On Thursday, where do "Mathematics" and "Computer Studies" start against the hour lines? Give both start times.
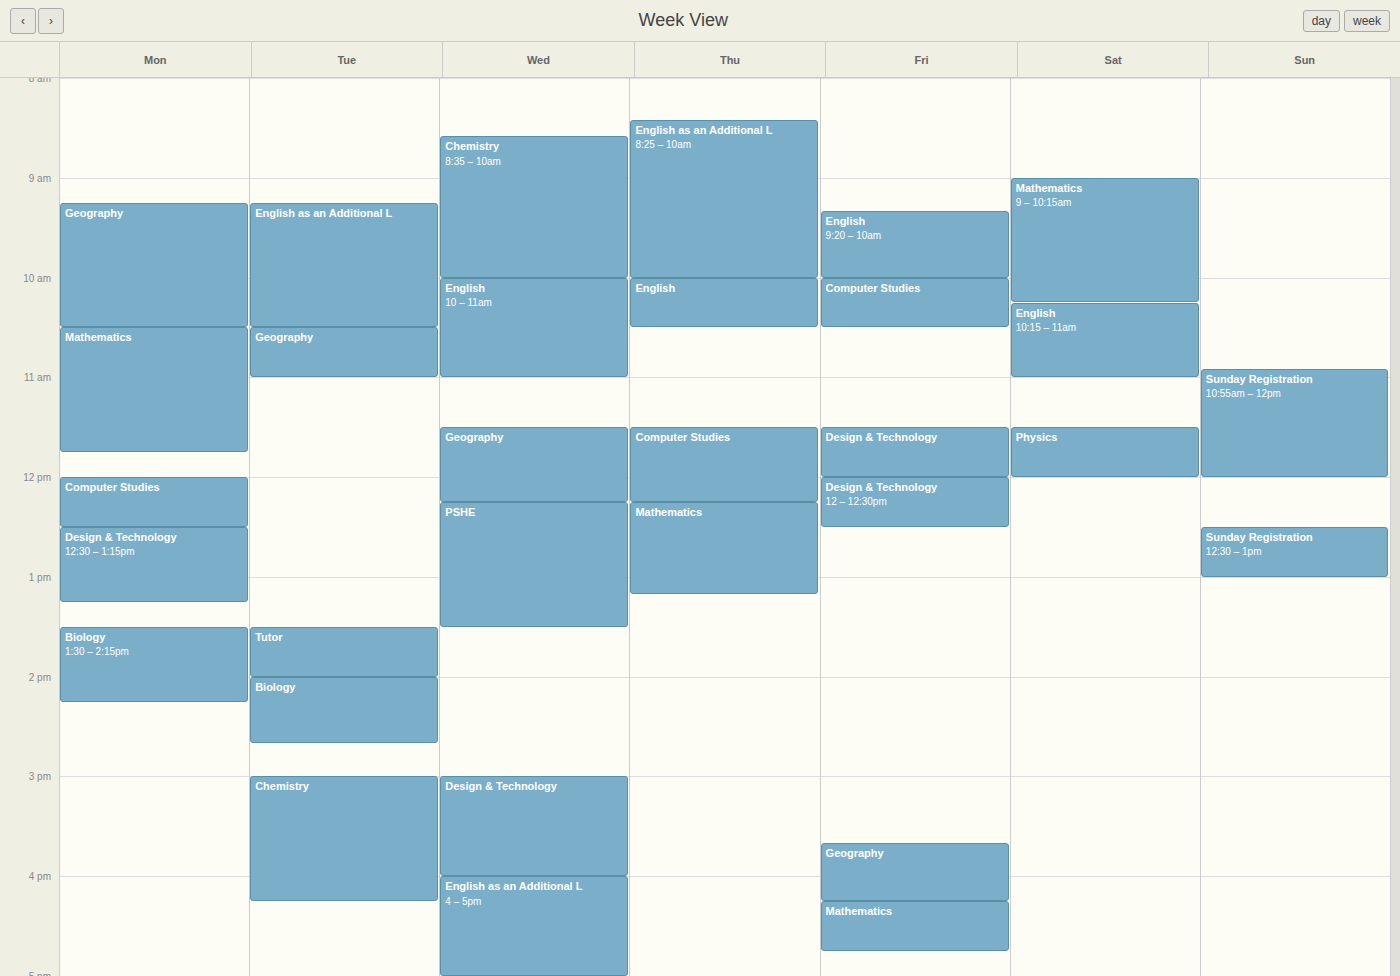
"Mathematics": 12:15, neither: a quarter of the way from the 12:00 line to the 13:00 line. "Computer Studies": 11:30, halfway between the 11:00 and 12:00 lines.